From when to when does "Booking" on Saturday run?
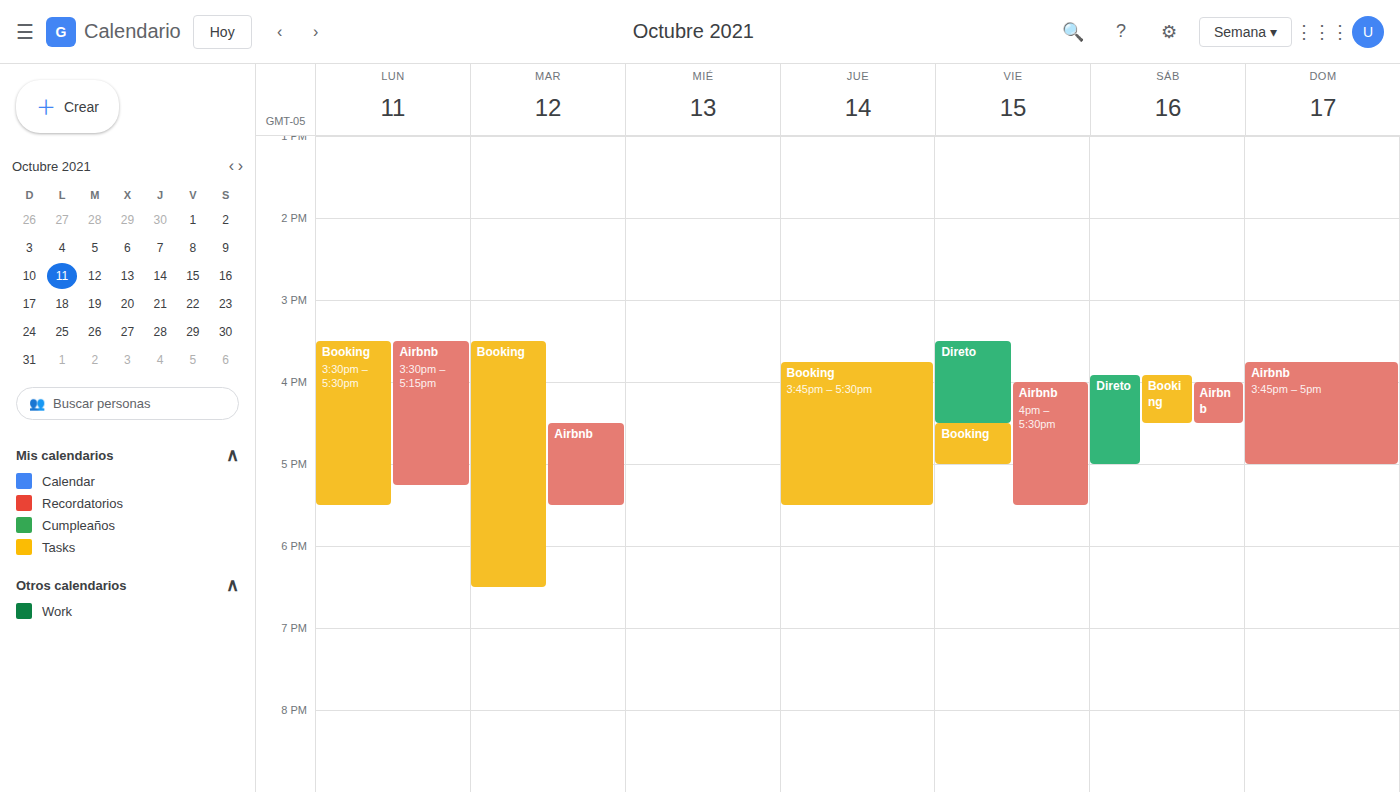
15:55 to 16:30